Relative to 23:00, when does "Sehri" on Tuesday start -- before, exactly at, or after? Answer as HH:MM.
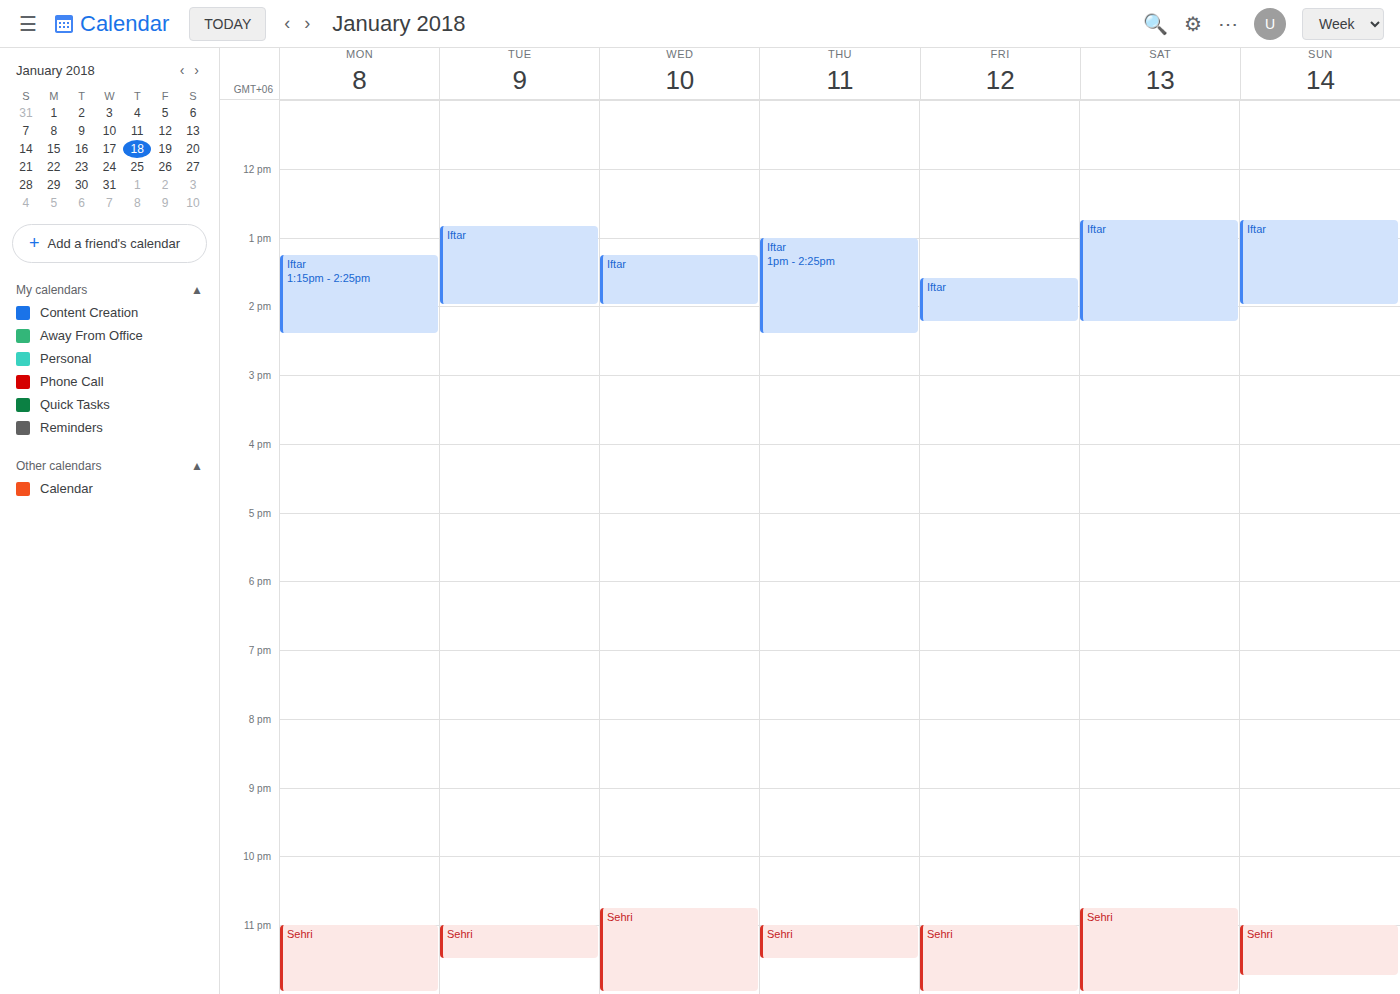
23:00 -- exactly at 23:00, on the 23:00 line.